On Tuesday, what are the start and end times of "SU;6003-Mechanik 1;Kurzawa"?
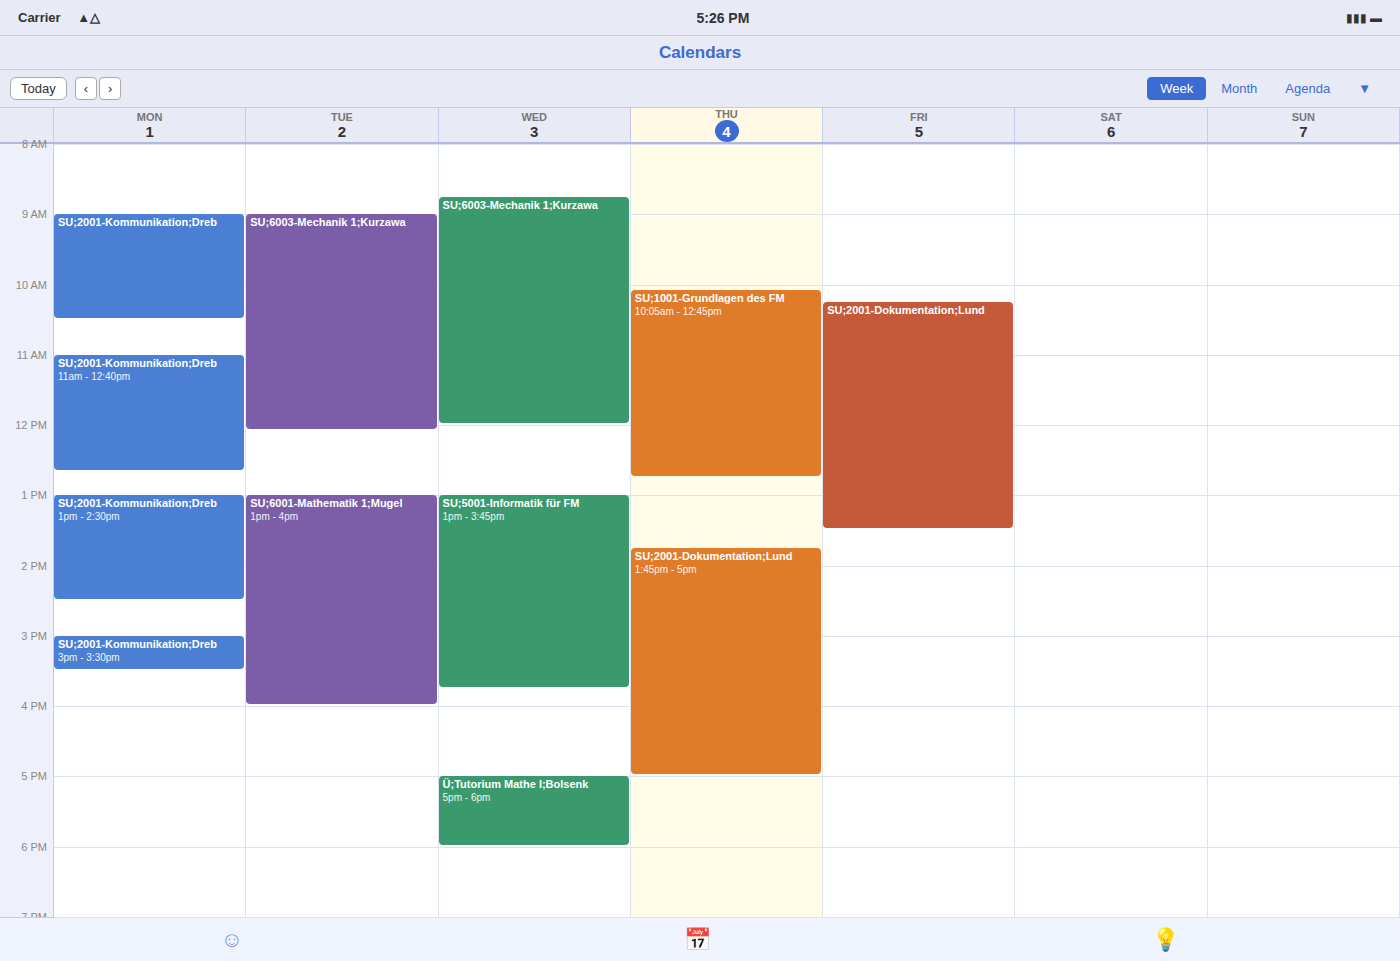
9:00 AM to 12:05 PM